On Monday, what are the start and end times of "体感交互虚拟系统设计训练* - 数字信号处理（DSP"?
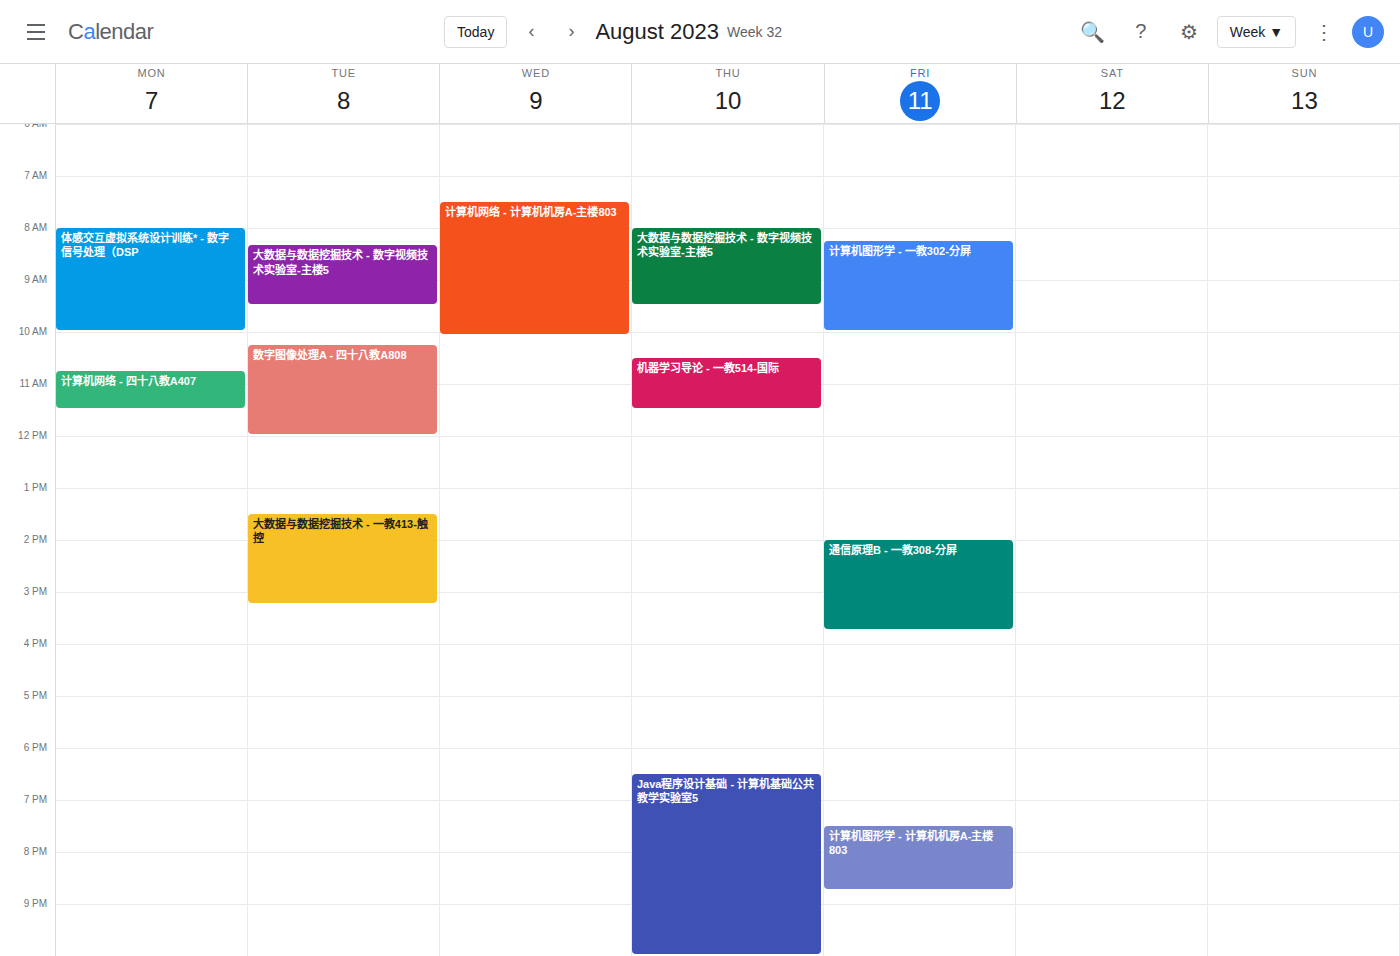
8:00 AM to 10:00 AM